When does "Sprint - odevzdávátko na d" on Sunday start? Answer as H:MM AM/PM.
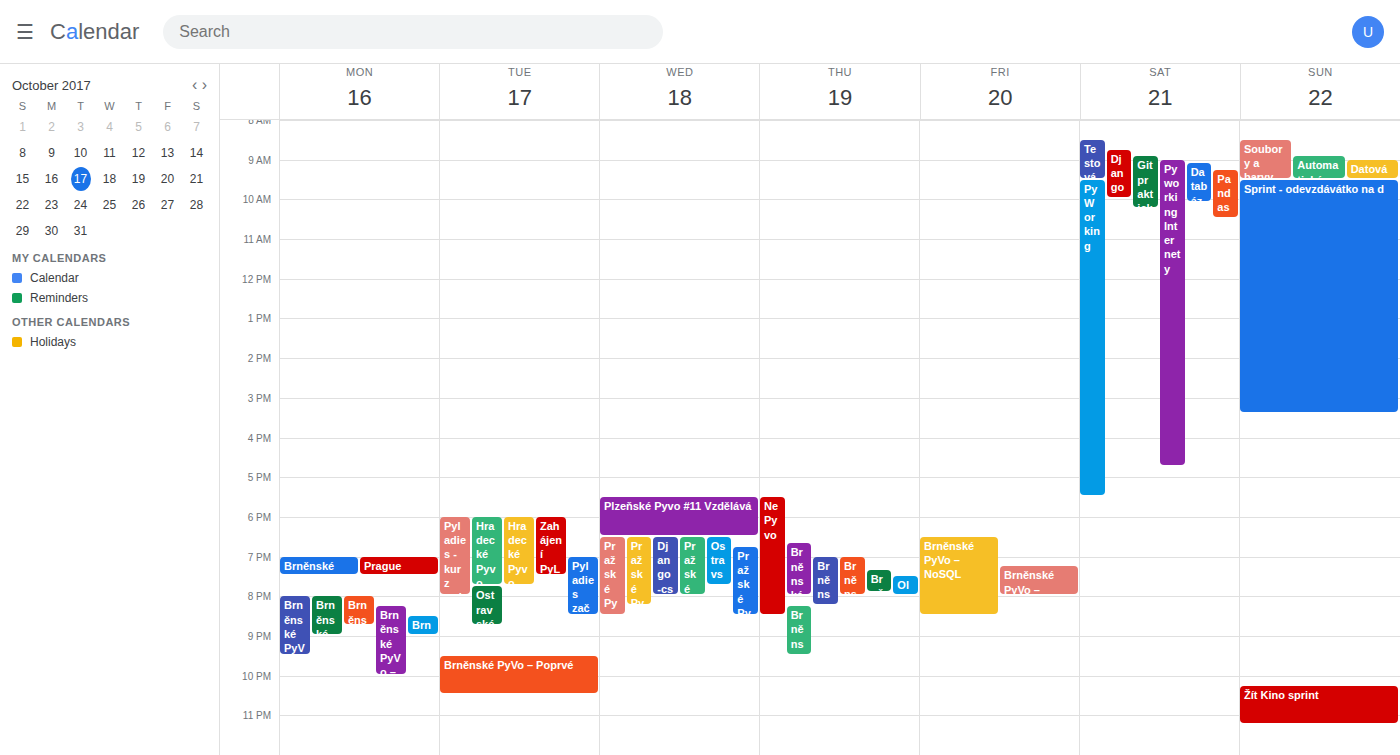
9:30 AM